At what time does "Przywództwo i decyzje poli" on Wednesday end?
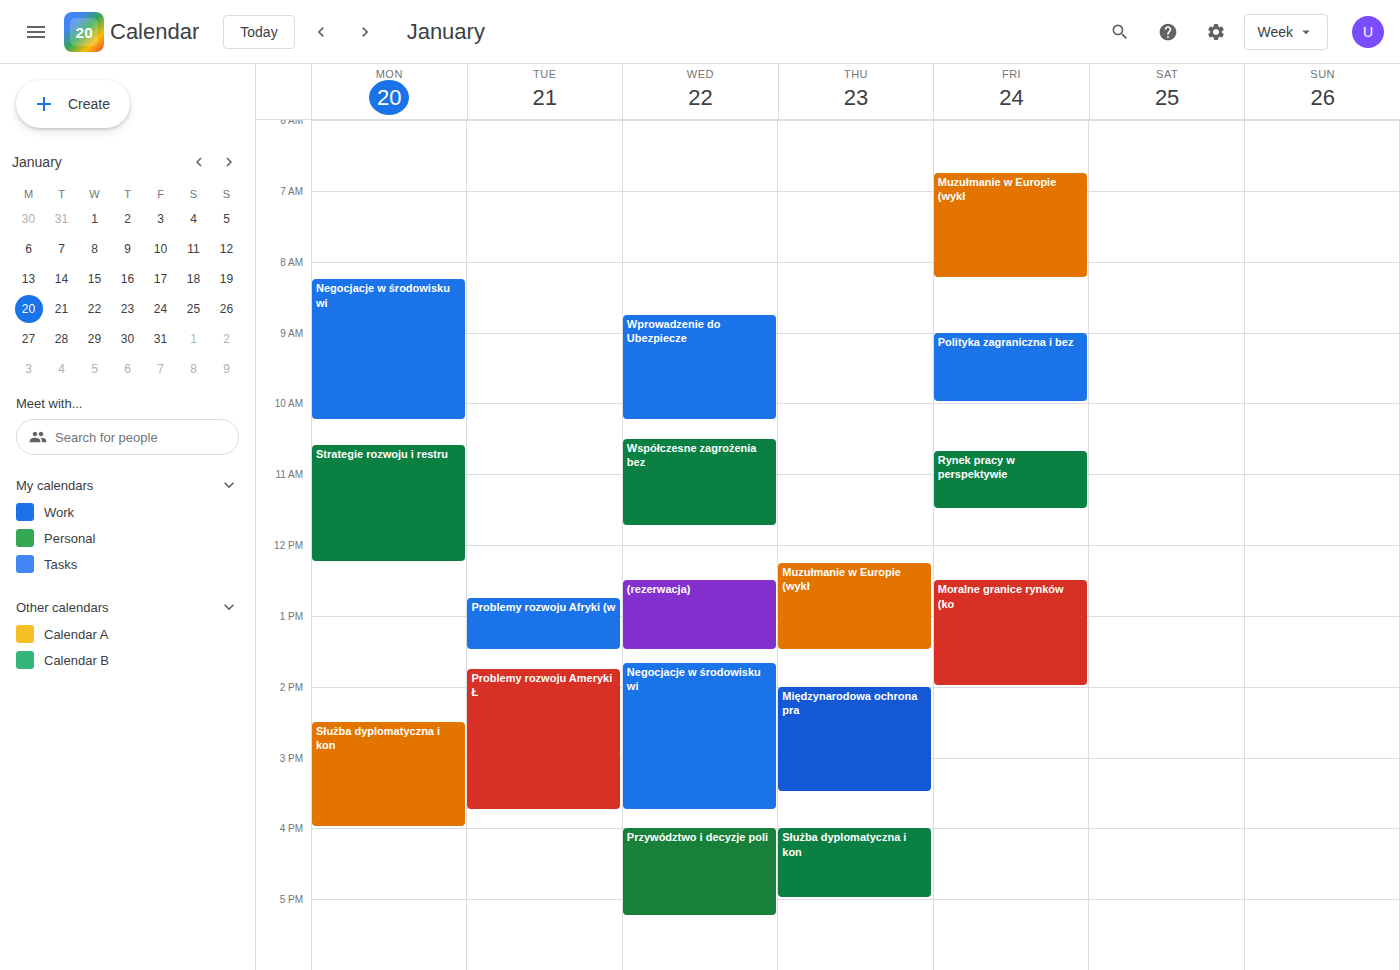
5:15 PM